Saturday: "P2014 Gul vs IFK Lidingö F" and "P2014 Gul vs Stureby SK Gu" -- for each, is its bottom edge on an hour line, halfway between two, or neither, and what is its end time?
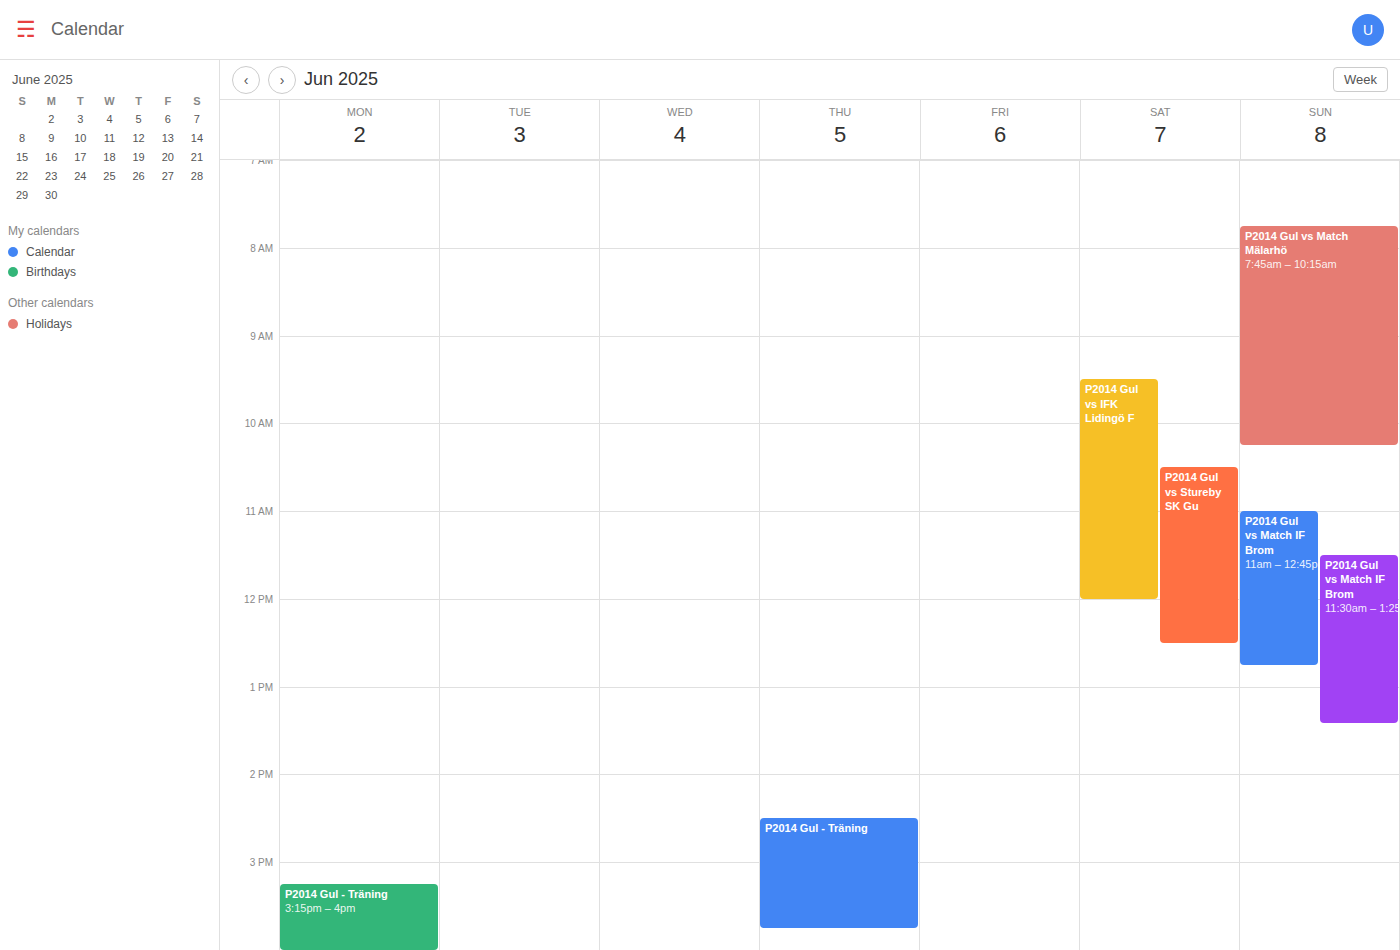
"P2014 Gul vs IFK Lidingö F": 12:00, exactly on the 12:00 line. "P2014 Gul vs Stureby SK Gu": 12:30, halfway between the 12:00 and 13:00 lines.